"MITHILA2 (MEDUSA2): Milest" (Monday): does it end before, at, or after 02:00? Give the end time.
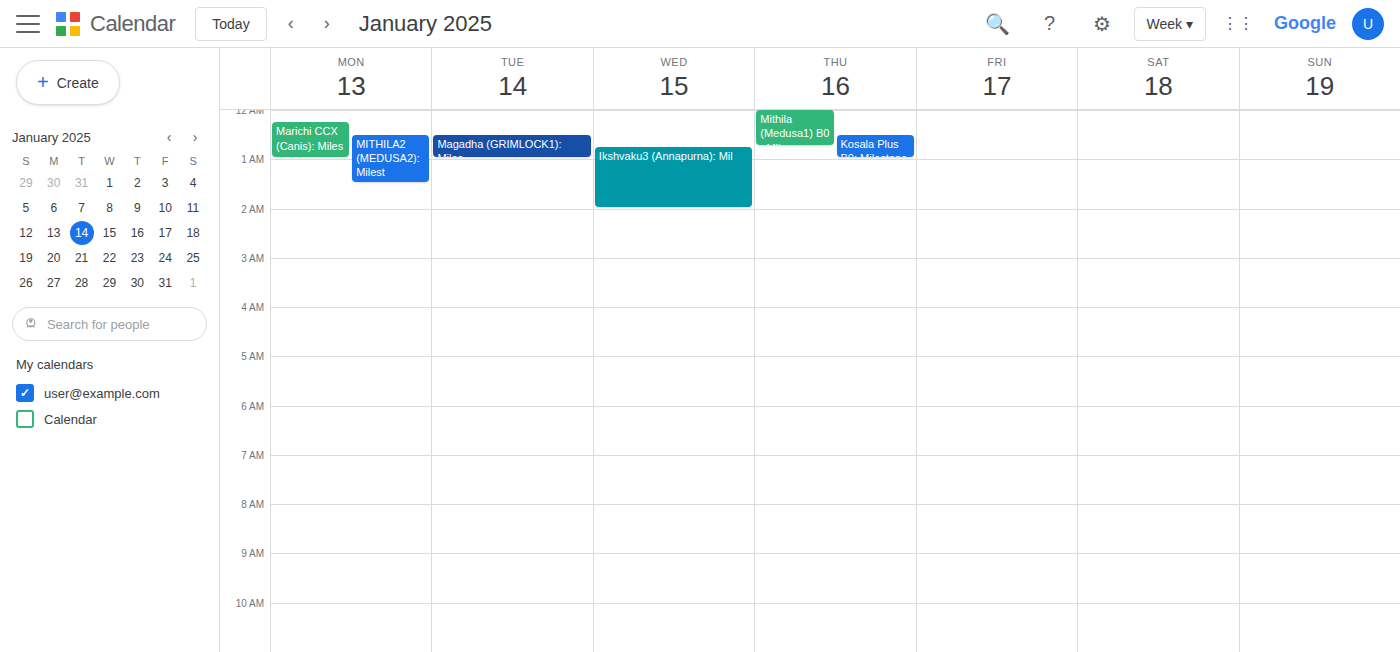
01:30 -- before 02:00, 30 minutes above the 02:00 line.